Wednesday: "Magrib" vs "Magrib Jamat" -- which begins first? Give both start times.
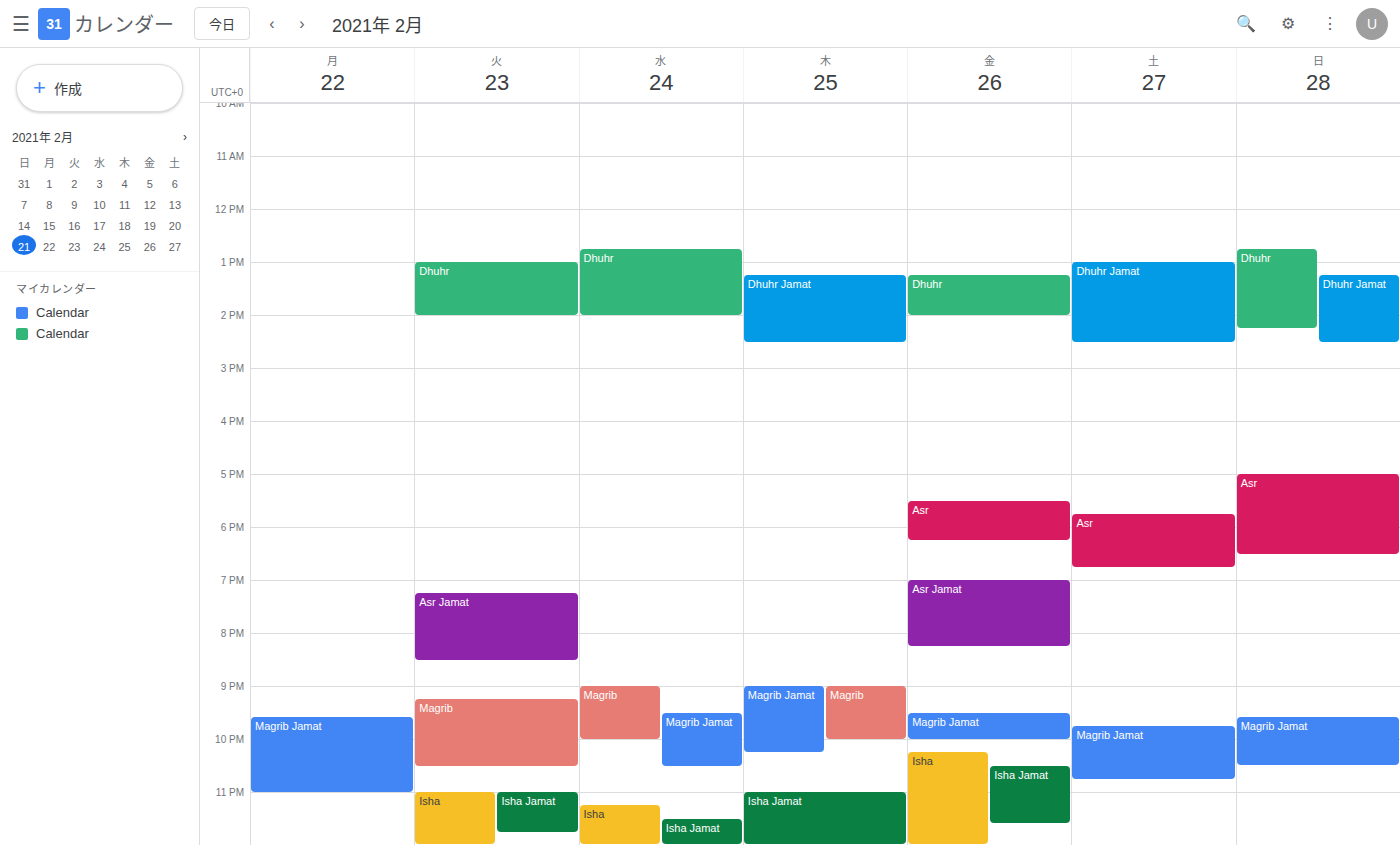
"Magrib" 9:00 PM; "Magrib Jamat" 9:30 PM.